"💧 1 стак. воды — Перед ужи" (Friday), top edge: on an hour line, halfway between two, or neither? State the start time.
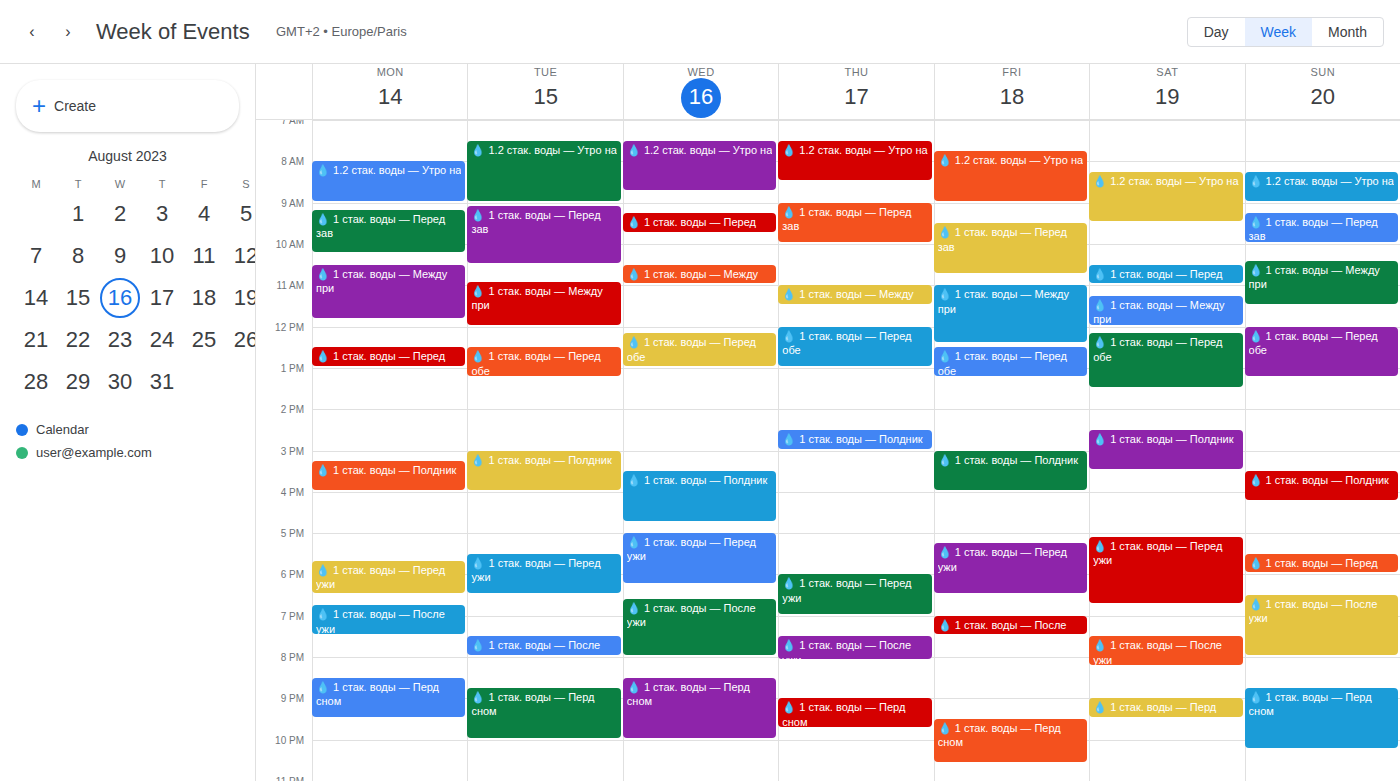
5:15 PM -- neither: a quarter of the way from the 5 PM line to the 6 PM line.